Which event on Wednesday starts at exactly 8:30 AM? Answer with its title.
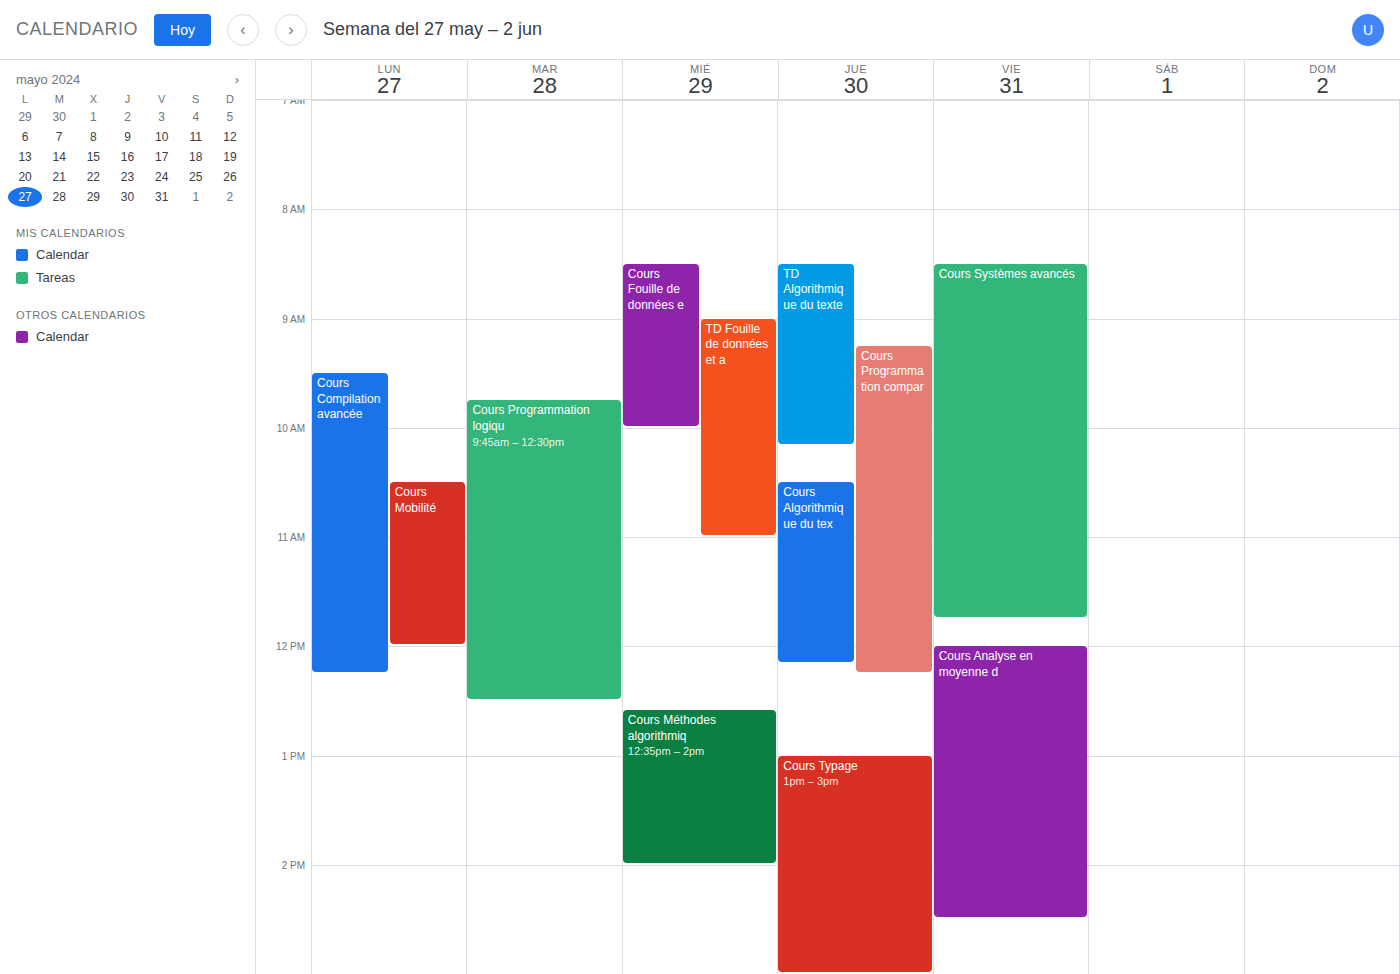
"Cours Fouille de données e"